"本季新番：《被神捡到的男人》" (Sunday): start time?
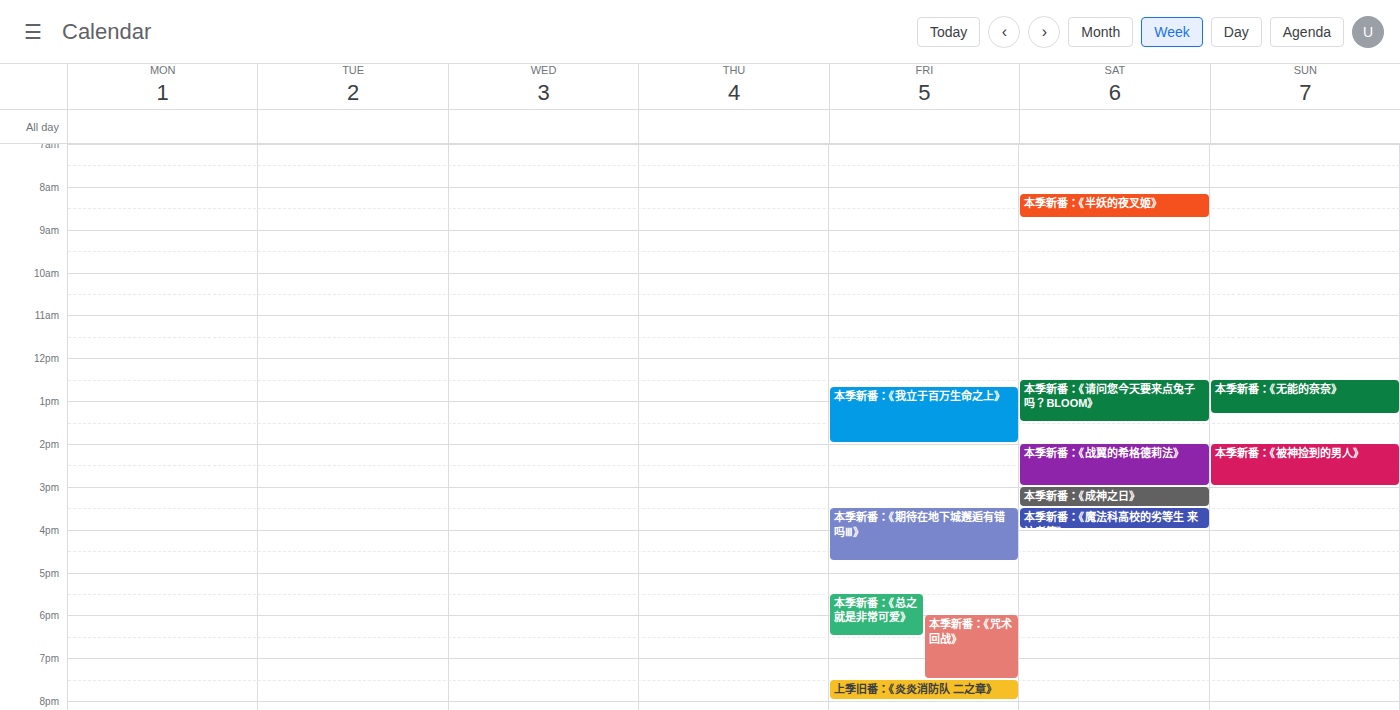
2:00 PM